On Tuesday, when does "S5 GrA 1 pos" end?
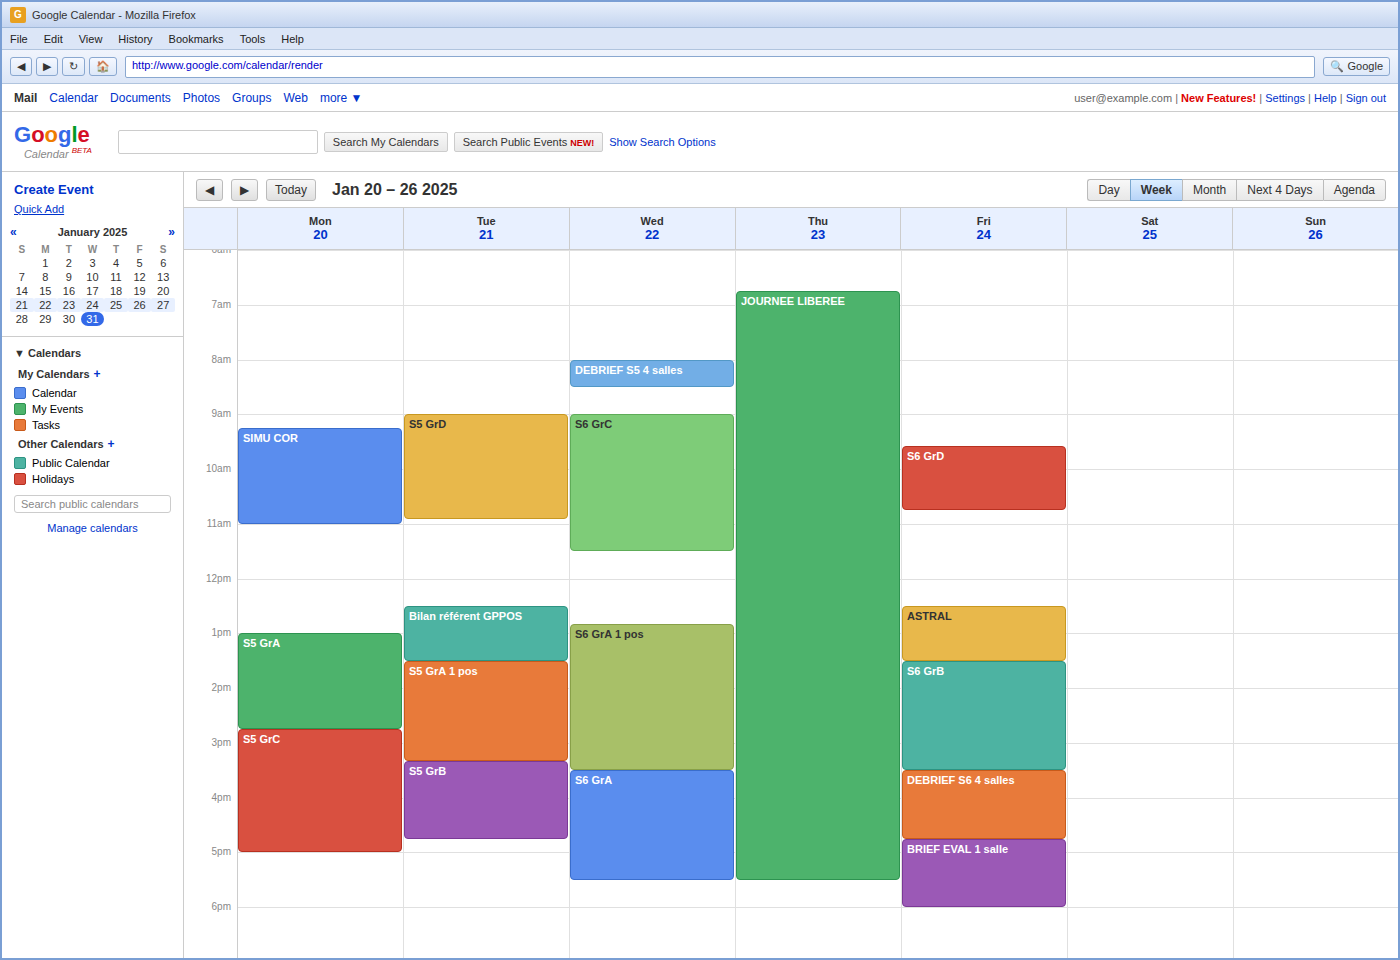
3:20 PM